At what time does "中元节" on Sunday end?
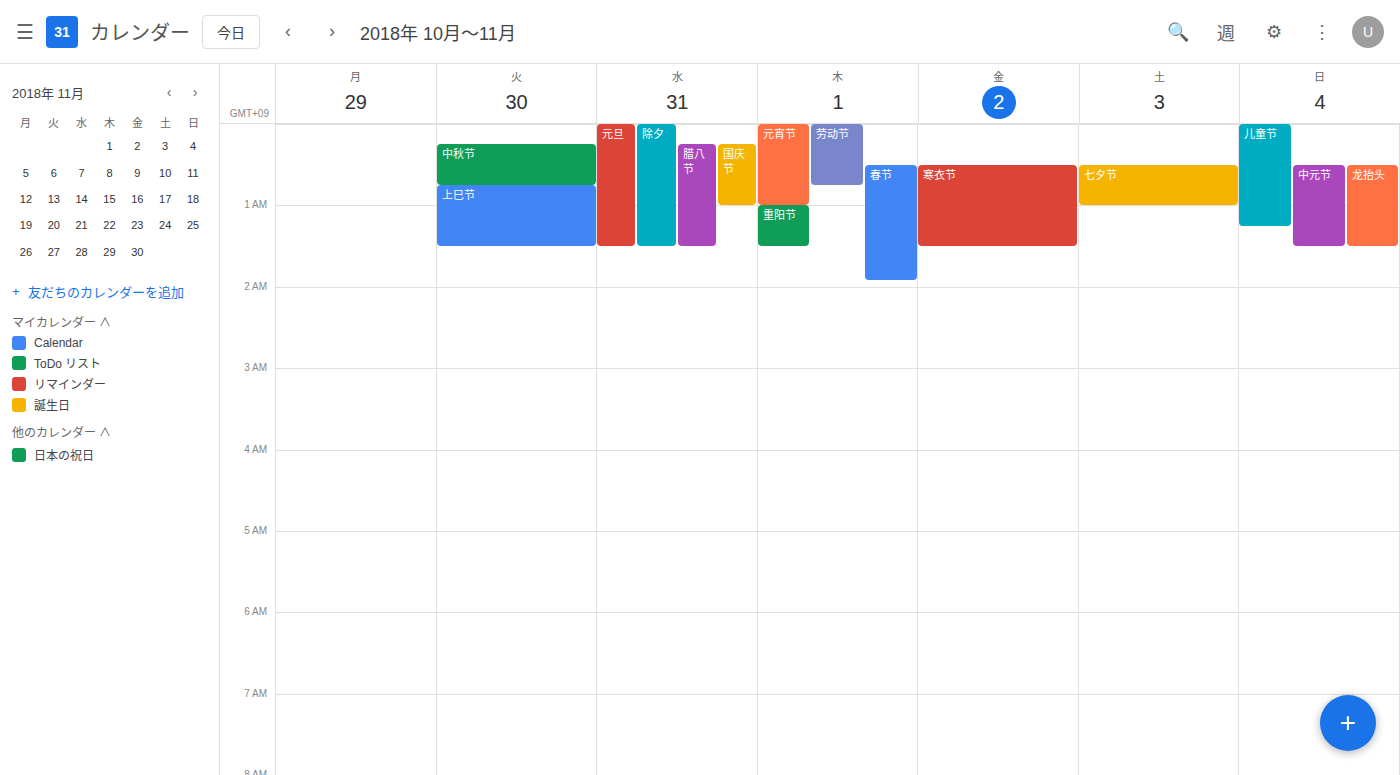
1:30 AM